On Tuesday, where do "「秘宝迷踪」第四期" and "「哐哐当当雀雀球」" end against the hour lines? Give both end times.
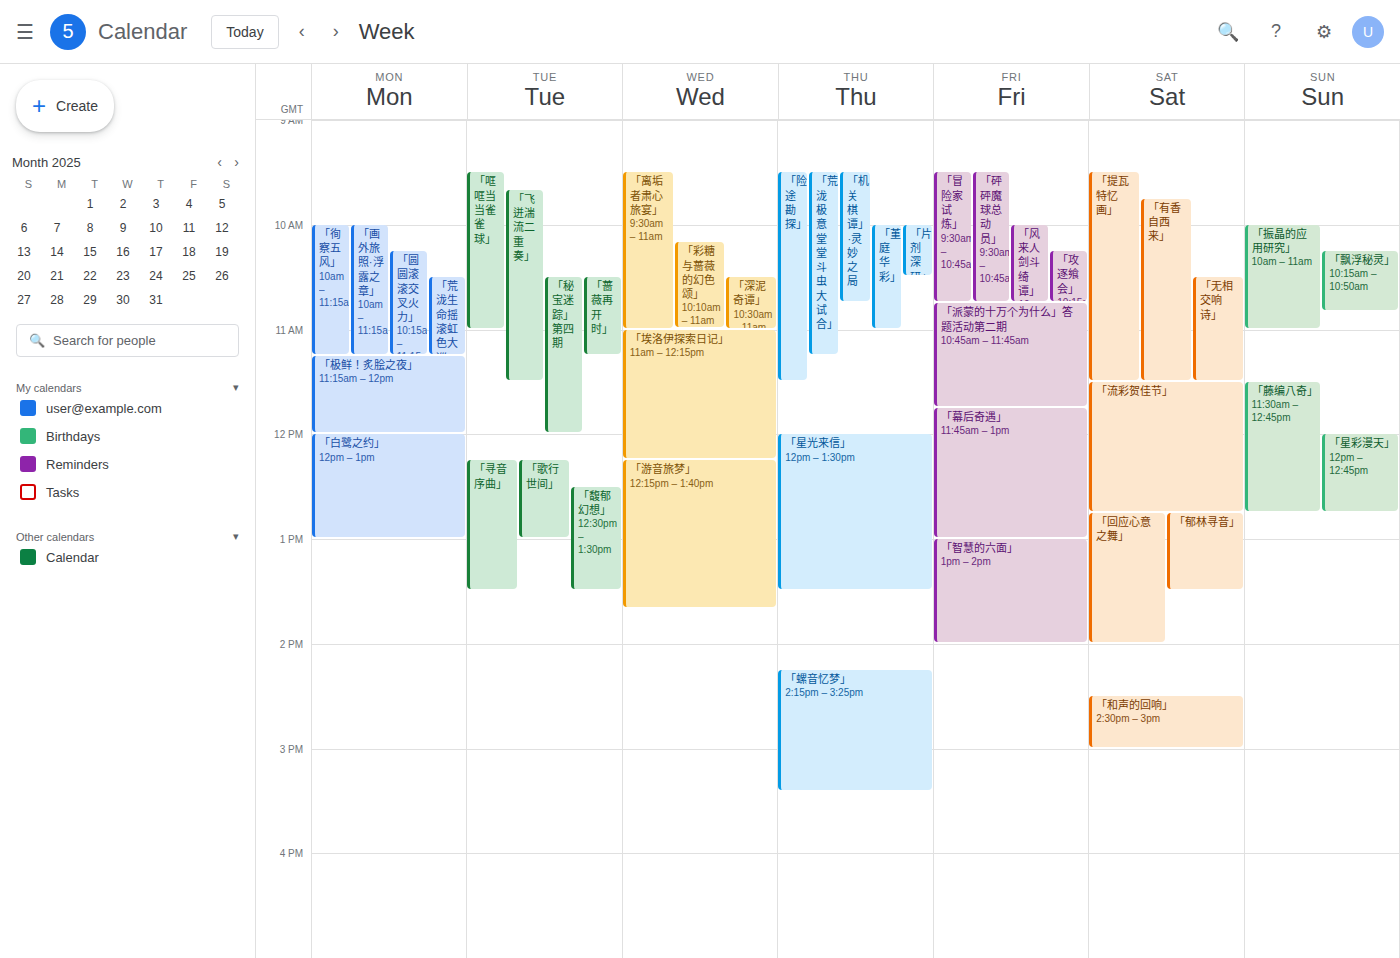
"「秘宝迷踪」第四期": 12:00 PM, exactly on the 12 PM line. "「哐哐当当雀雀球」": 11:00 AM, exactly on the 11 AM line.